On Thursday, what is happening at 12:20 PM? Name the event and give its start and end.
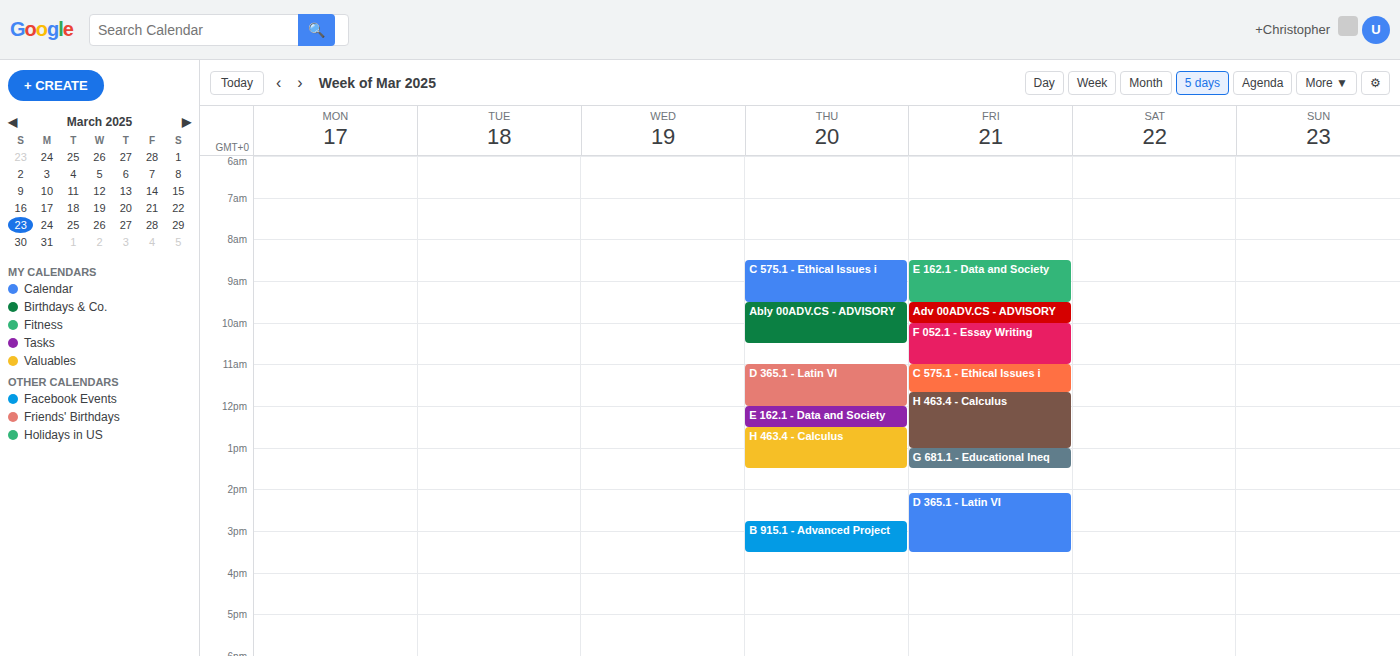
"E 162.1 - Data and Society", 12:00 PM to 12:30 PM